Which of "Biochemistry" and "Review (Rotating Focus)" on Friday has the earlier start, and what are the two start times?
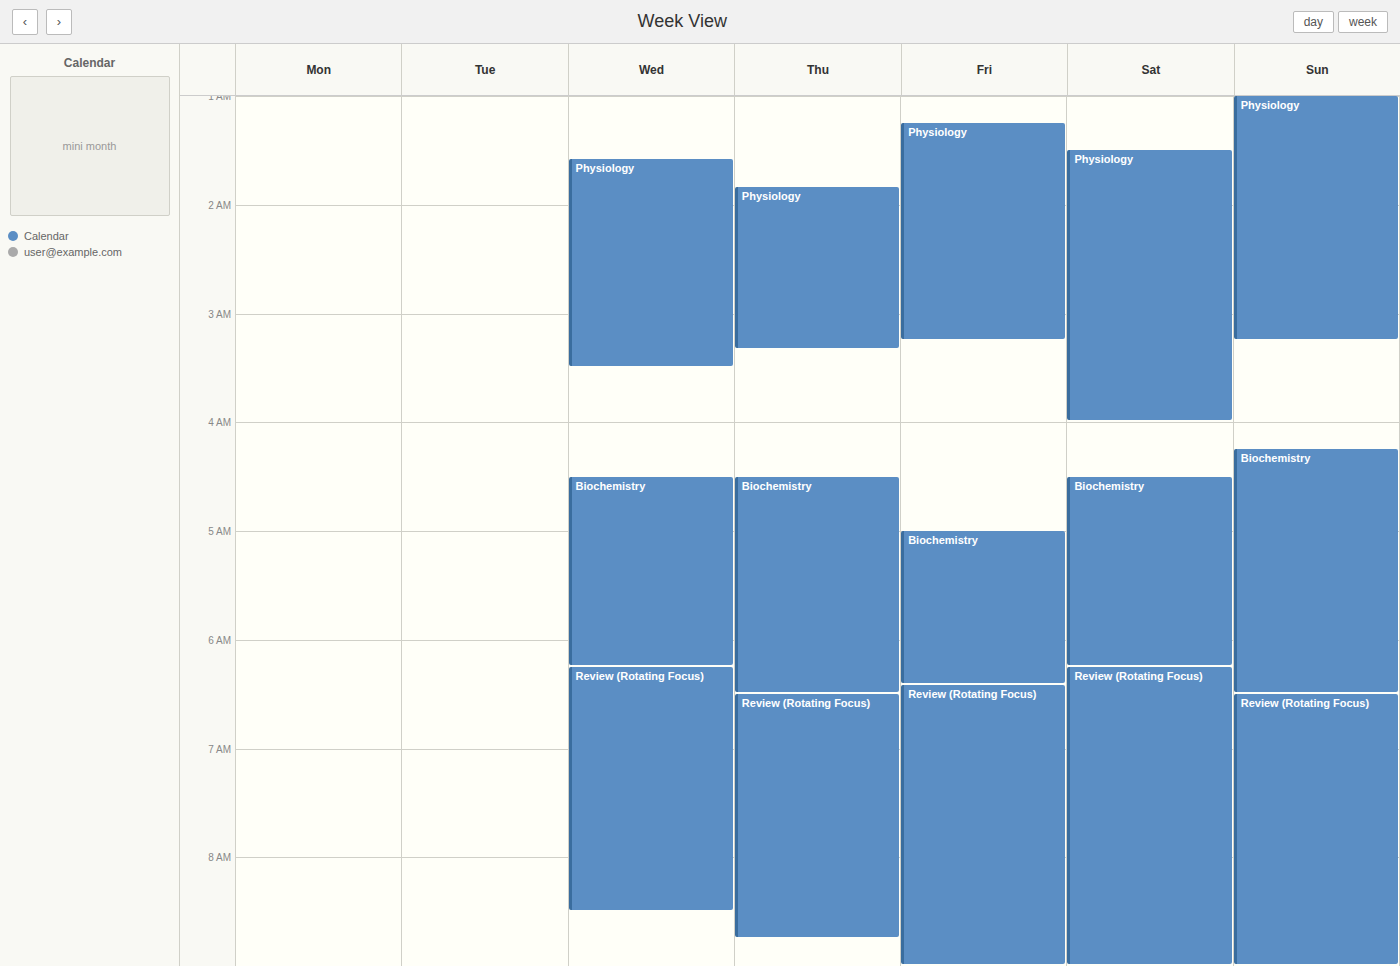
"Biochemistry" 5:00 AM; "Review (Rotating Focus)" 6:25 AM.